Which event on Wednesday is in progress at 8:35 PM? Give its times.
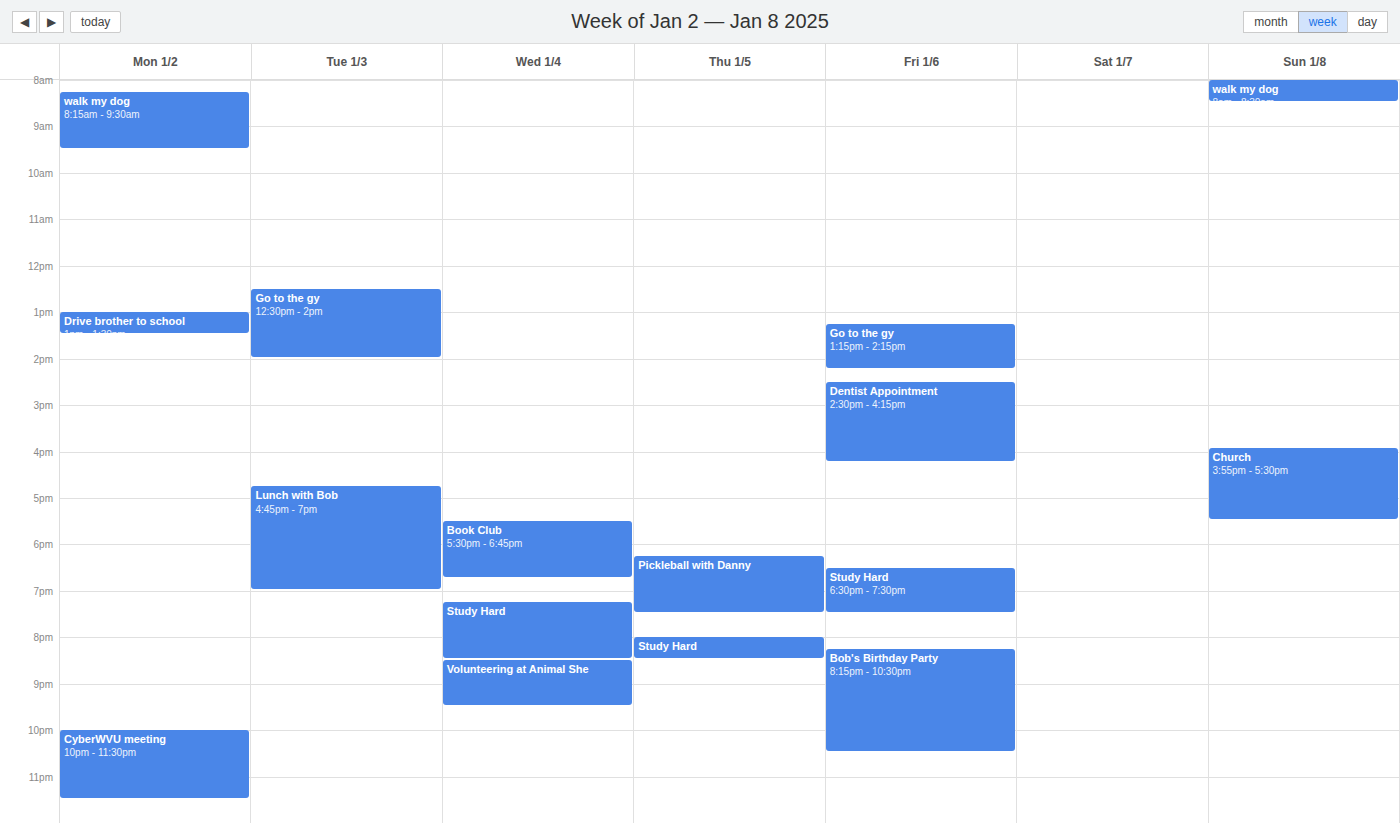
"Volunteering at Animal She", 8:30 PM to 9:30 PM